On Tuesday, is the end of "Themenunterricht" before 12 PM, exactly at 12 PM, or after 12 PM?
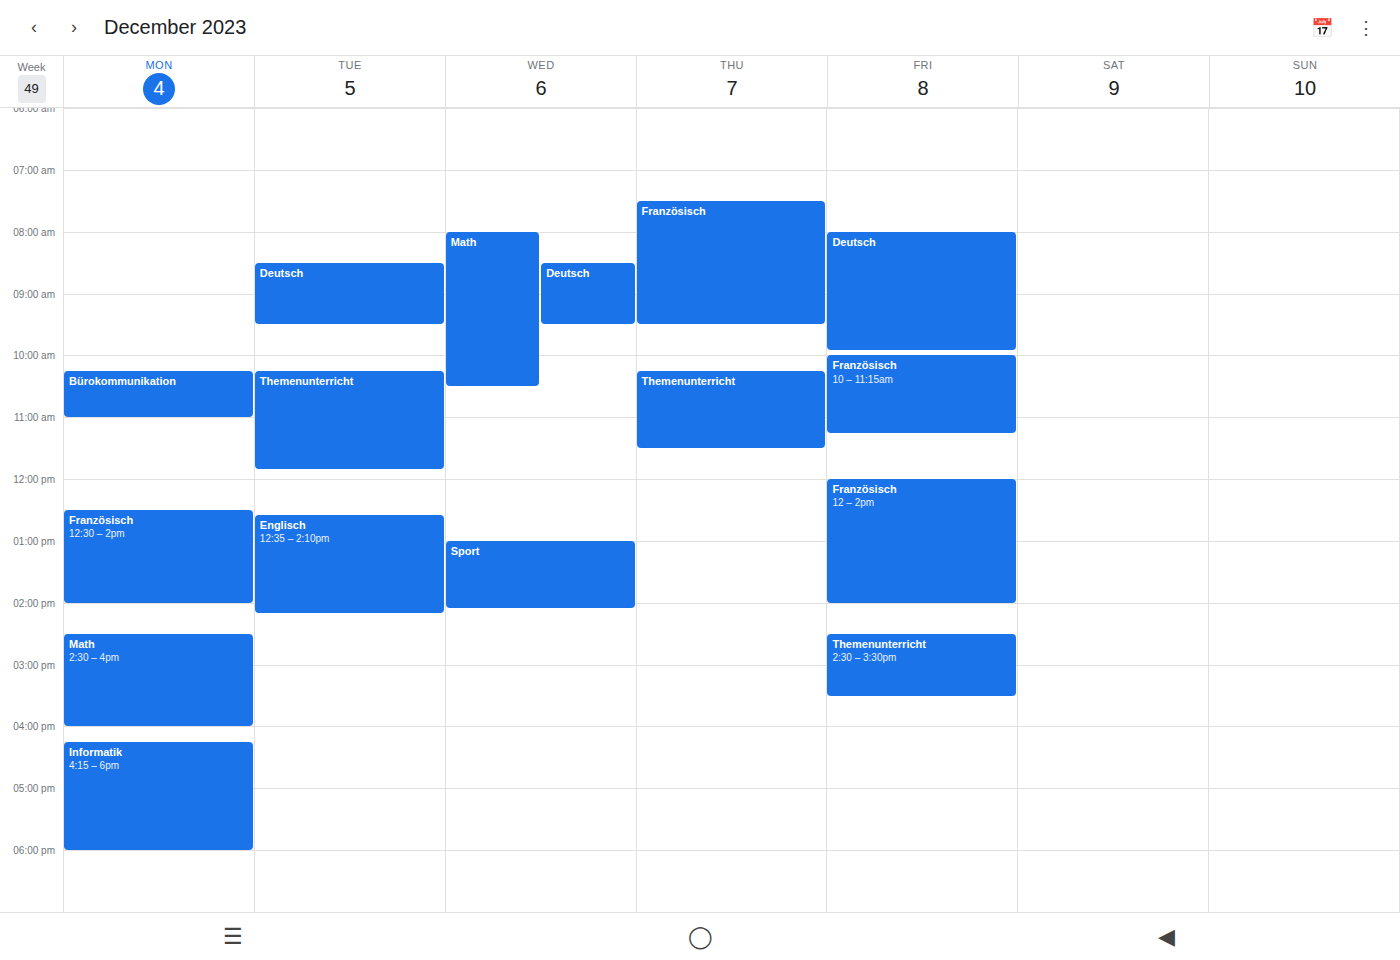
11:50 AM -- before 12 PM, 10 minutes above the 12 PM line.